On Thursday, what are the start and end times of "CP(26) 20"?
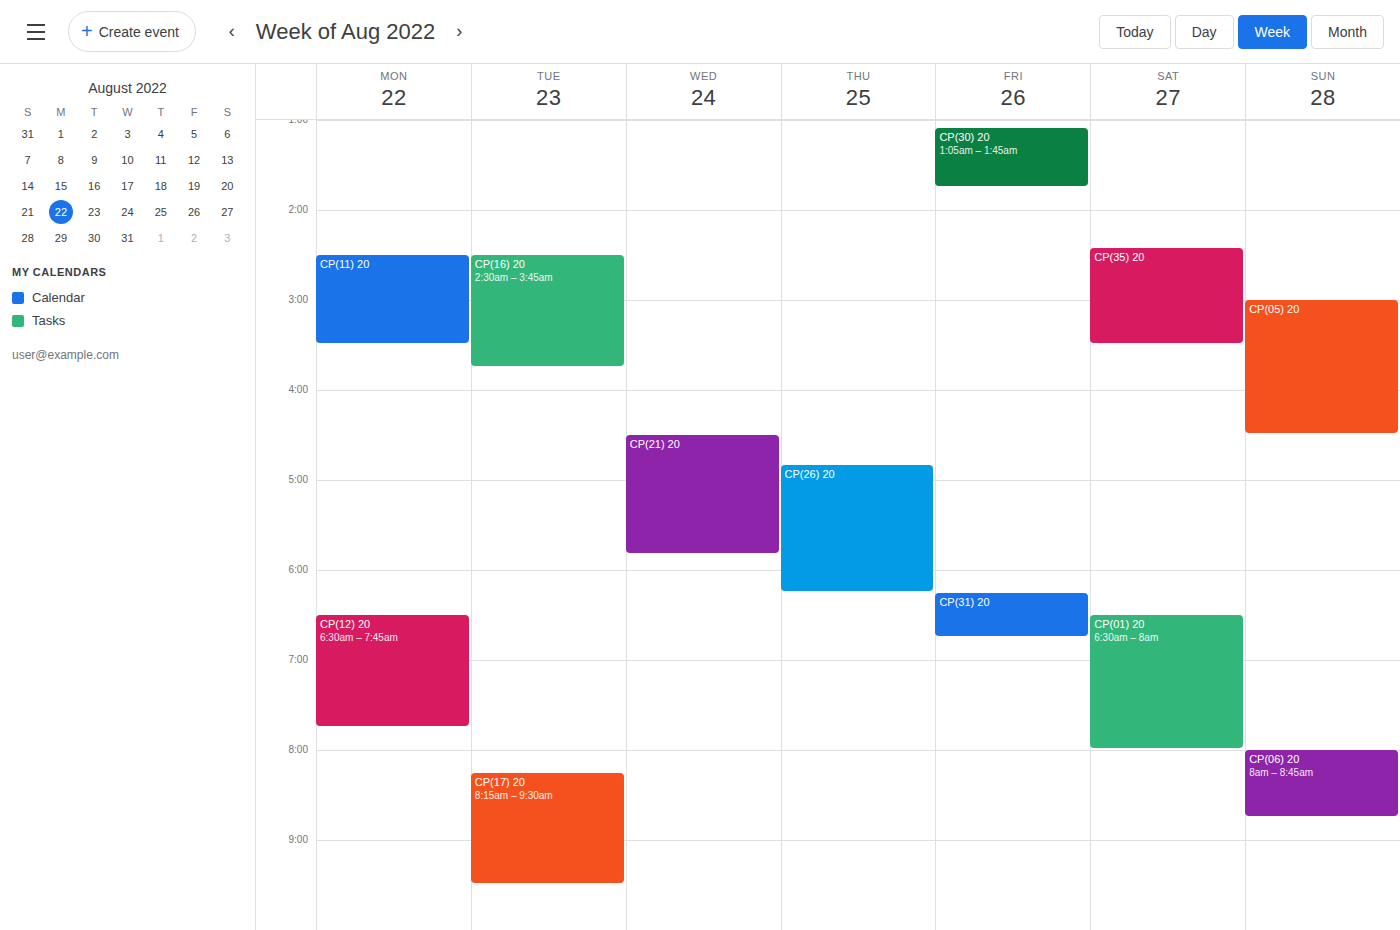
4:50 AM to 6:15 AM